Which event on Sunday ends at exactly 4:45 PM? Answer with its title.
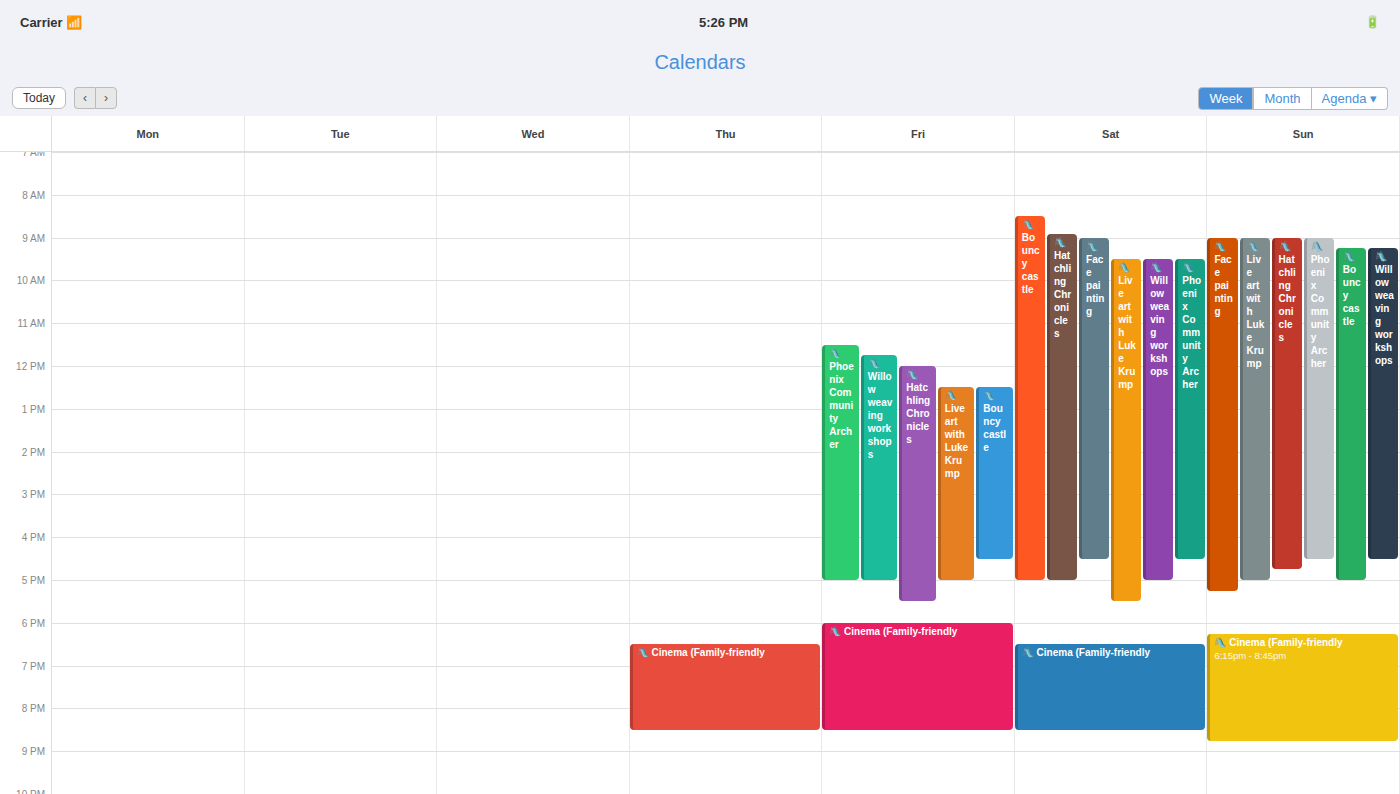
"🛝 Hatchling Chronicles"